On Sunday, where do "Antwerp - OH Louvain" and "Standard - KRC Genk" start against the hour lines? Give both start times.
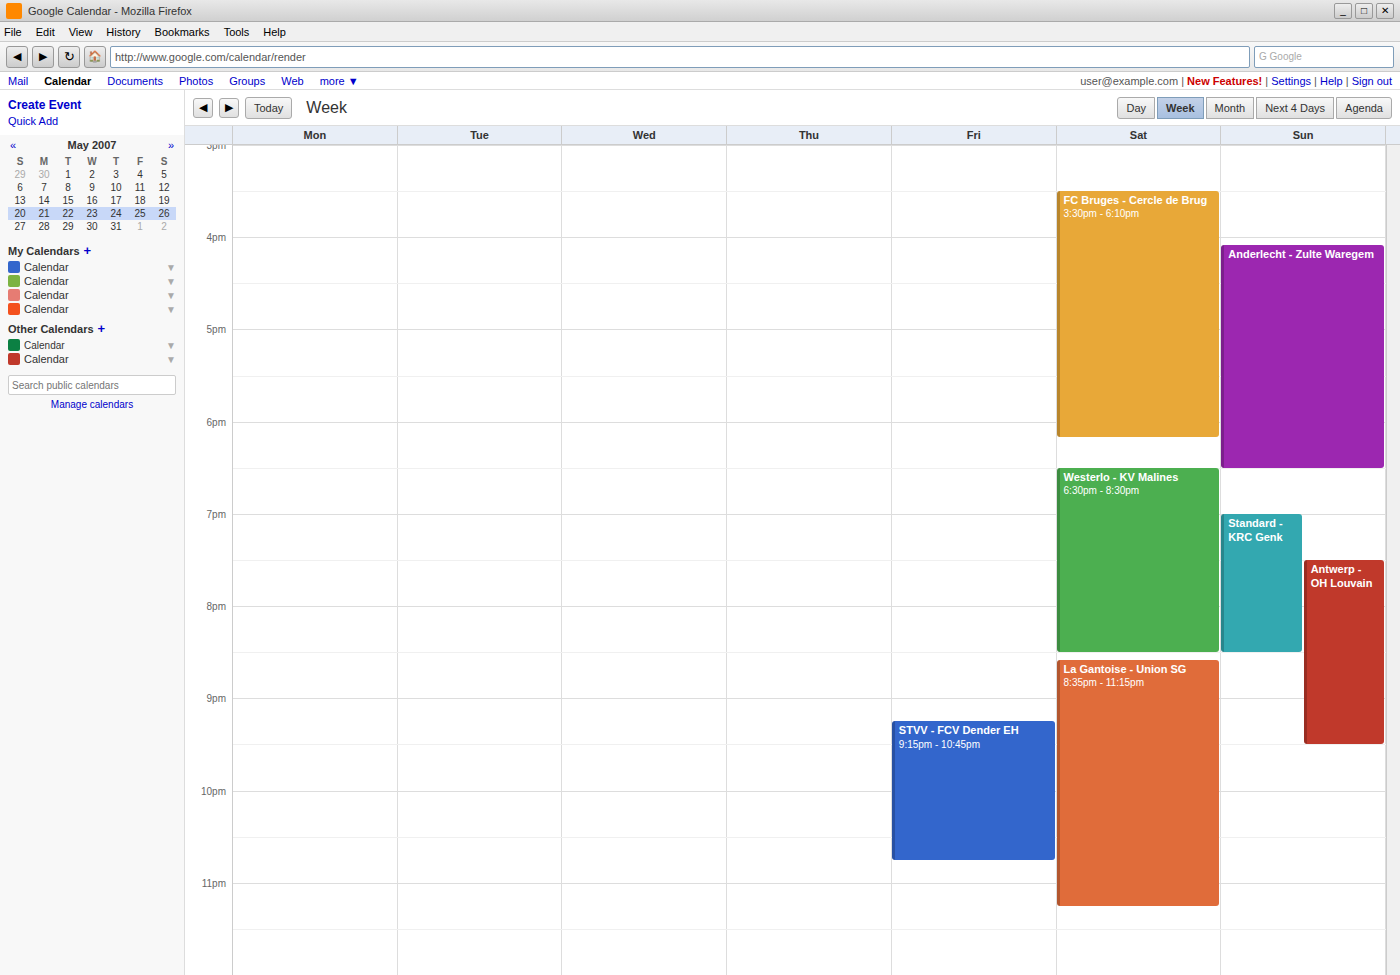
"Antwerp - OH Louvain": 7:30 PM, halfway between the 7 PM and 8 PM lines. "Standard - KRC Genk": 7:00 PM, exactly on the 7 PM line.